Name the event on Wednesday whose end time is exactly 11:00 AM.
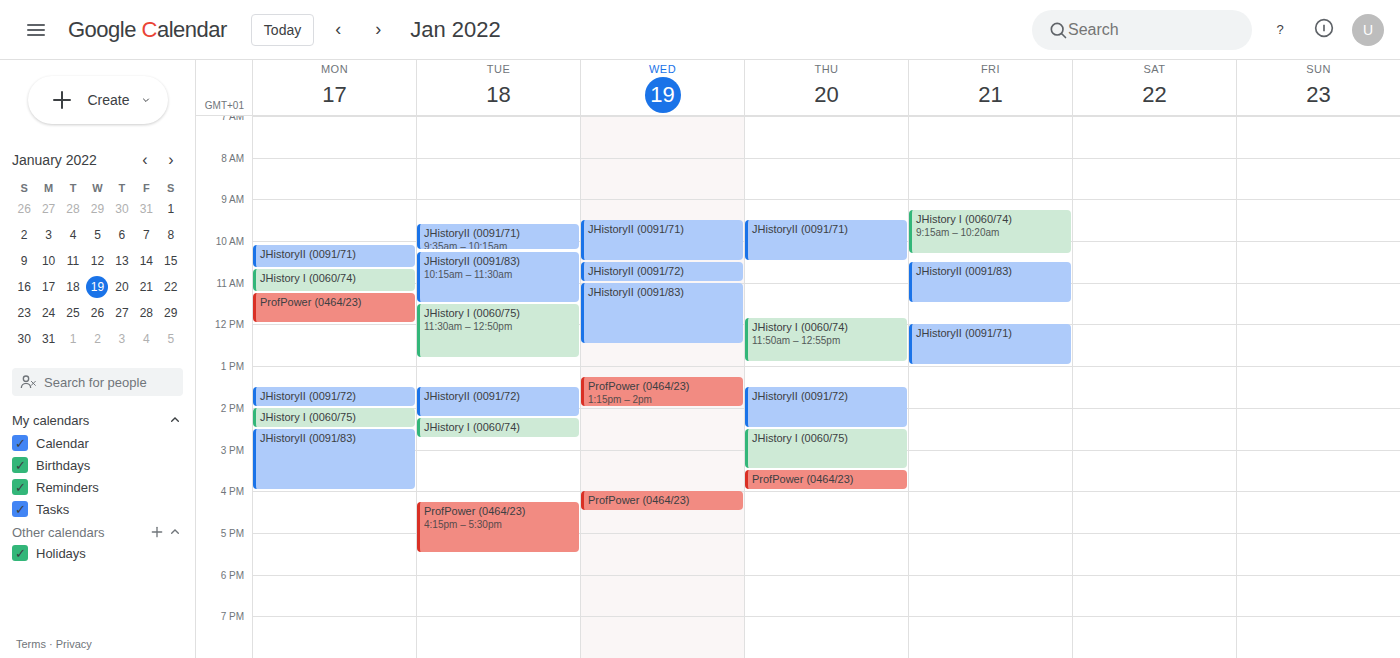
"JHistoryII (0091/72)"